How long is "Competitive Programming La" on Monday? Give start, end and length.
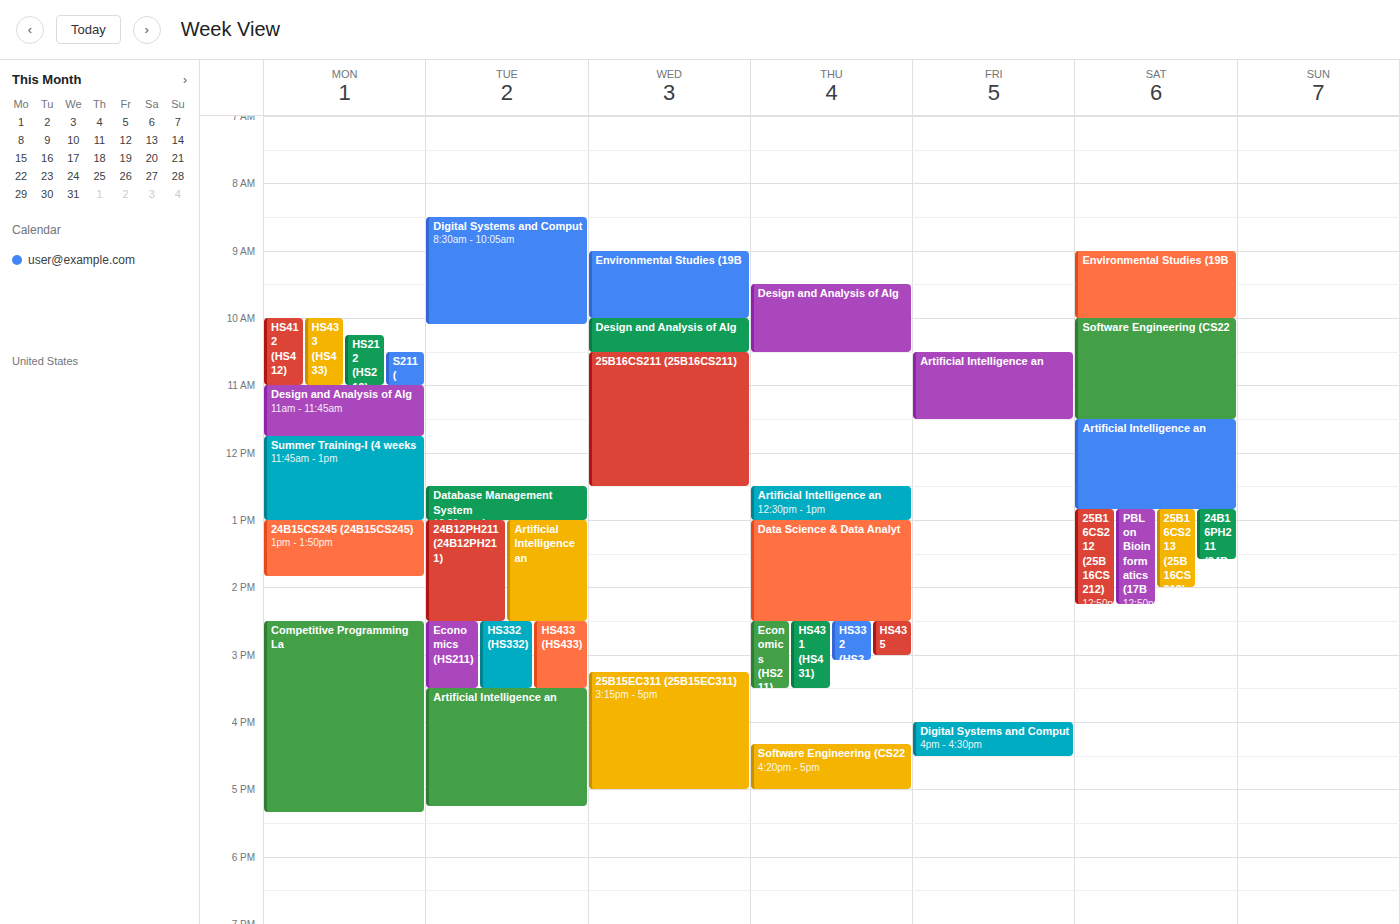
2:30 PM to 5:20 PM, 2 hours 50 minutes